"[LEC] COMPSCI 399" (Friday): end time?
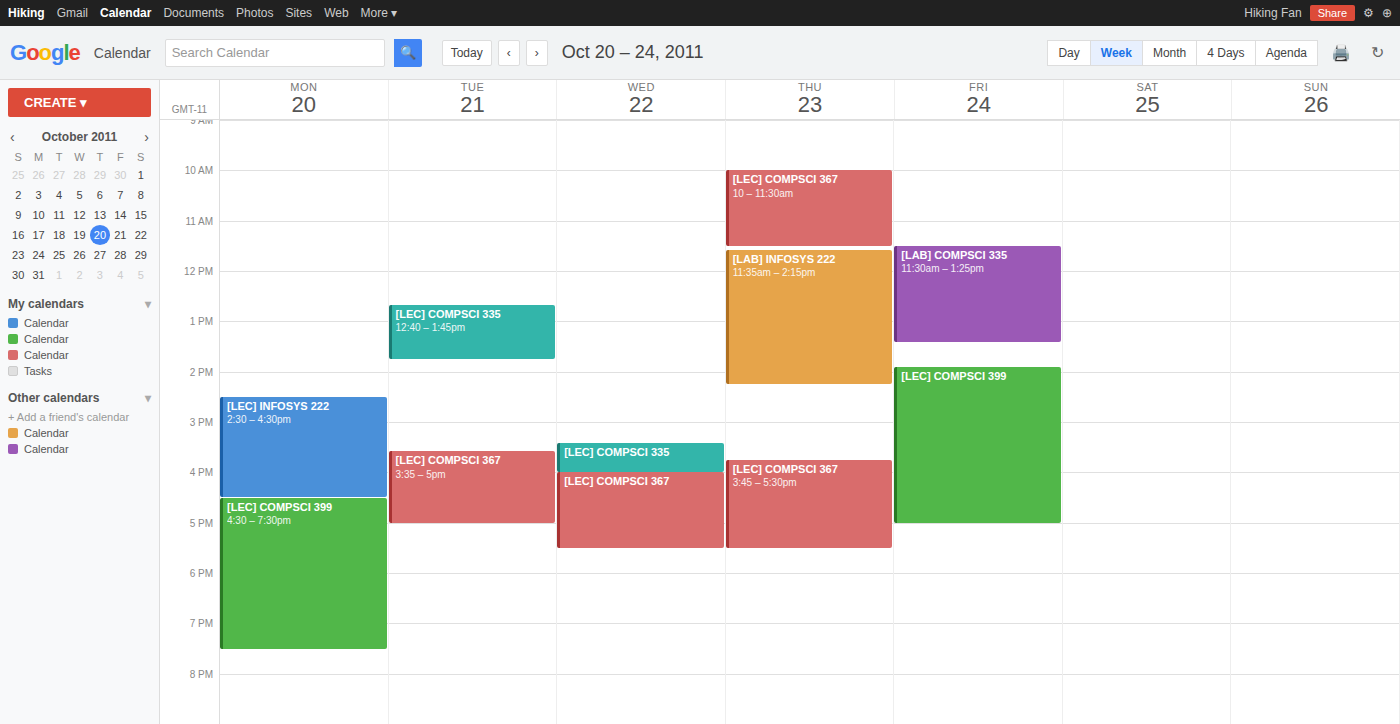
17:00